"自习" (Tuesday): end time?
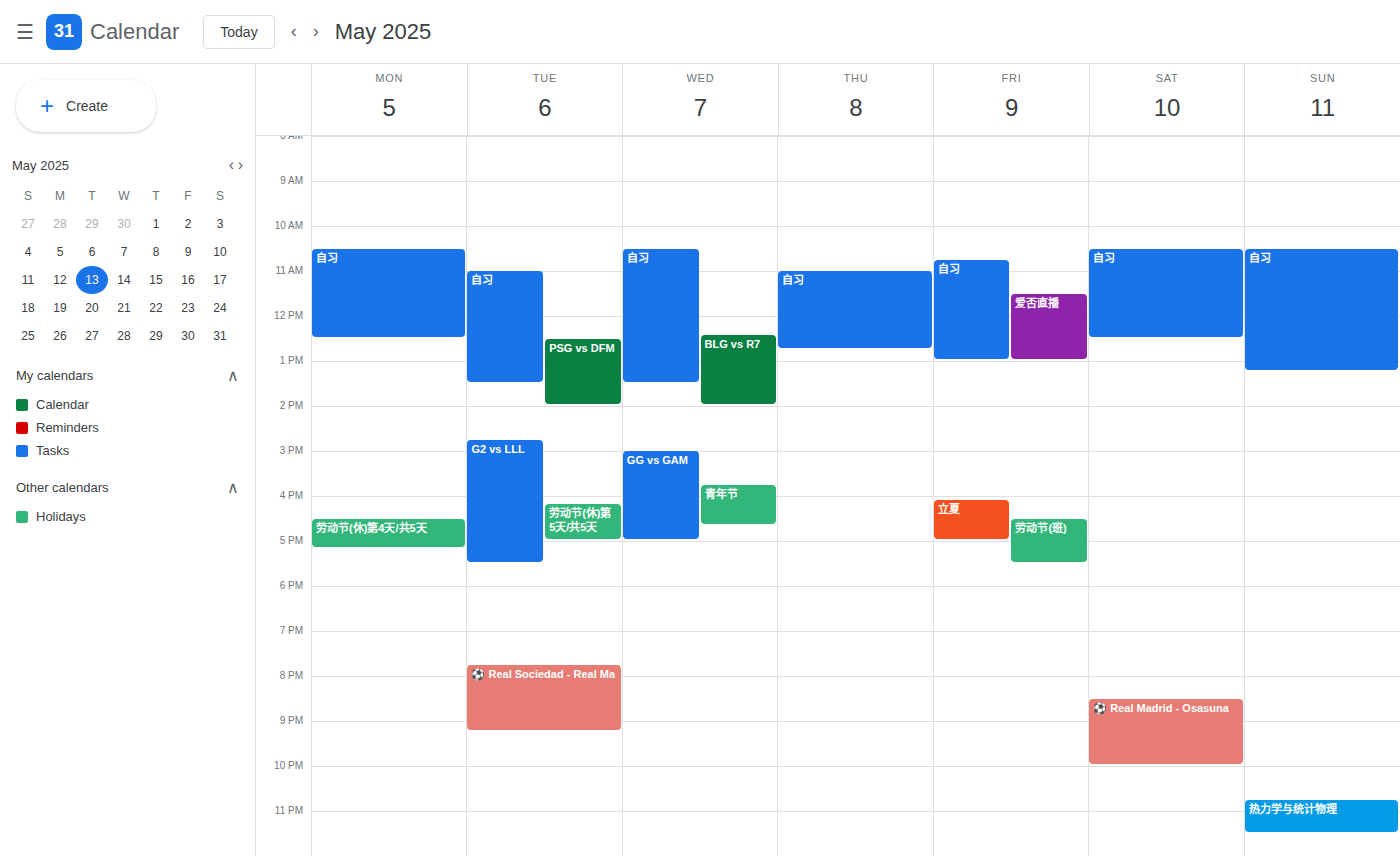
1:30 PM